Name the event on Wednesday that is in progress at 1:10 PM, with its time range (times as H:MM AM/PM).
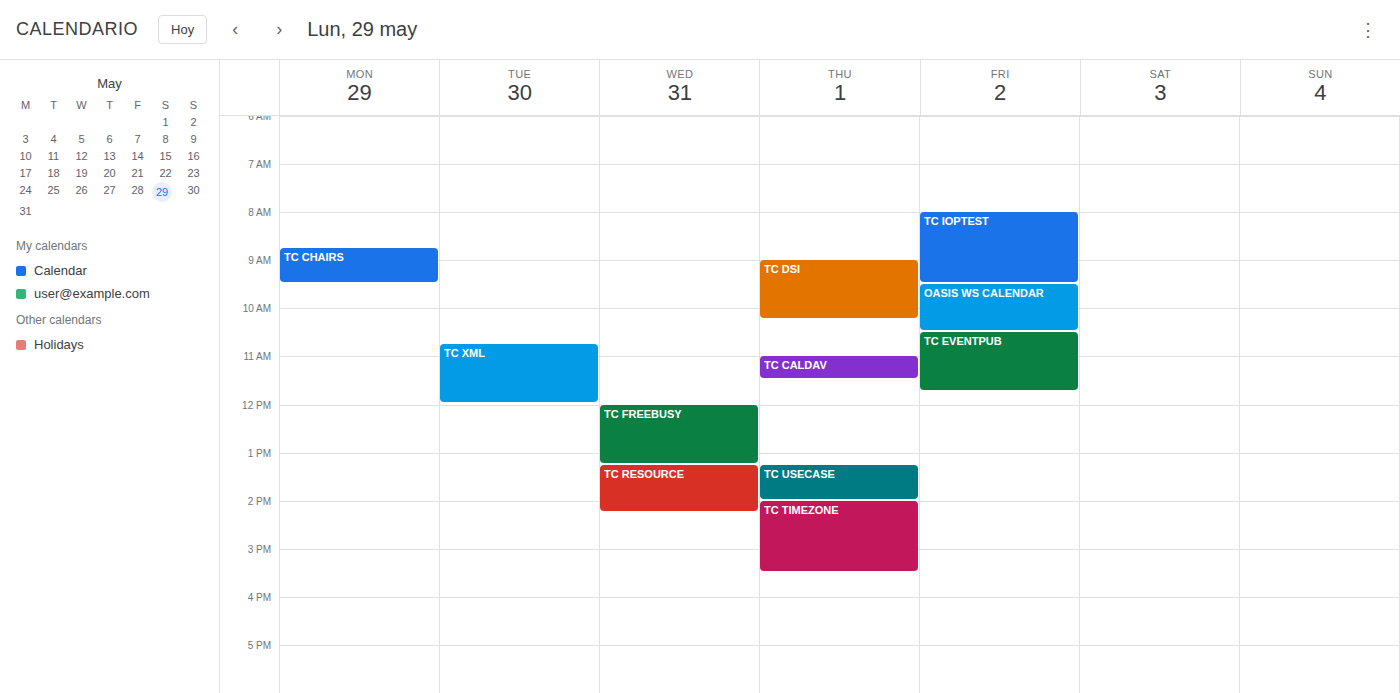
"TC FREEBUSY", 12:00 PM to 1:15 PM